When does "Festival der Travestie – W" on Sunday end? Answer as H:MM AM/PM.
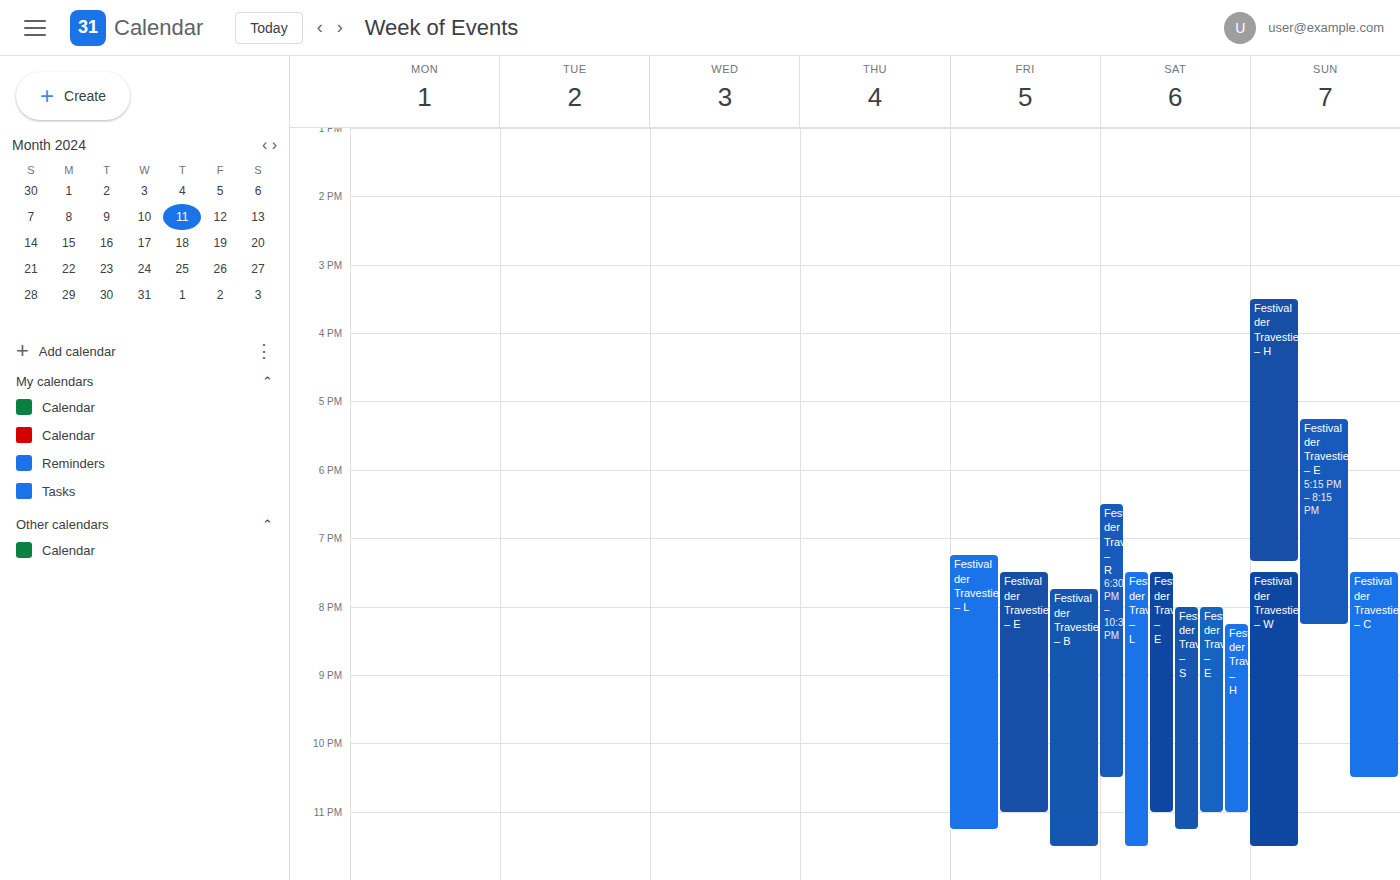
11:30 PM